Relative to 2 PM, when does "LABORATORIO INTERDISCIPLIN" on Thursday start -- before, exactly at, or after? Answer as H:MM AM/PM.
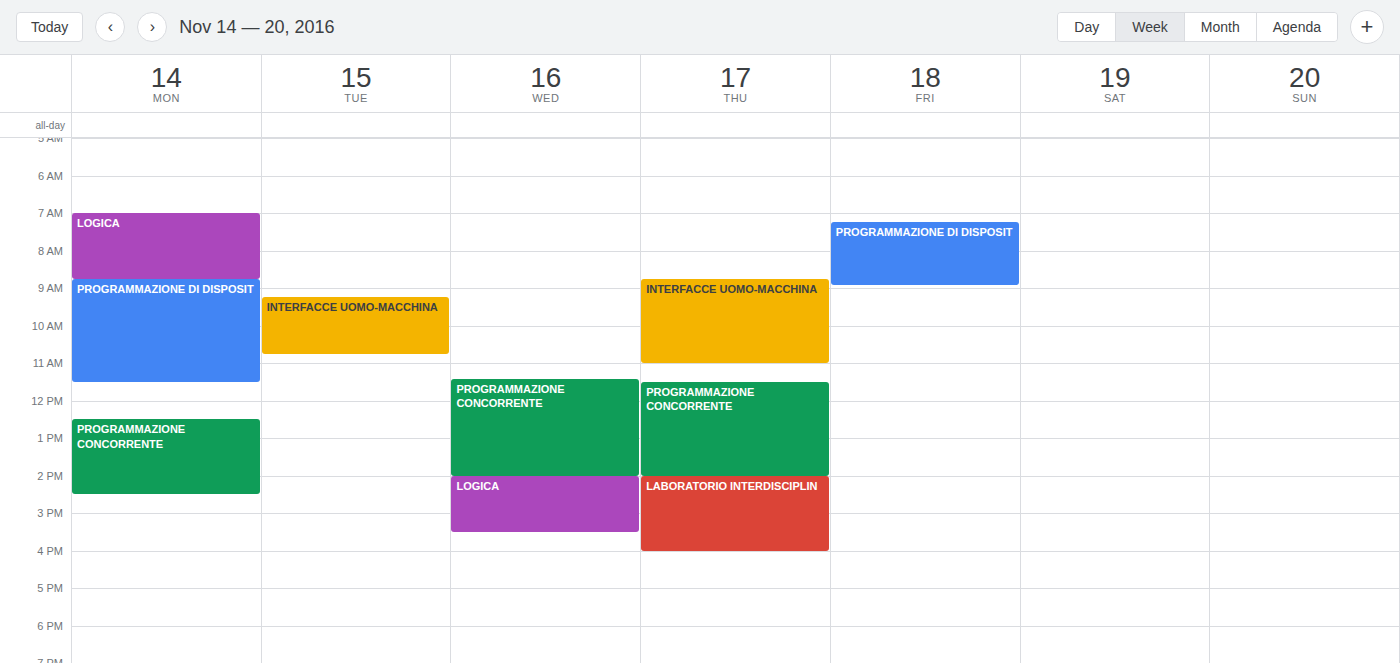
2:00 PM -- exactly at 2 PM, on the 2 PM line.